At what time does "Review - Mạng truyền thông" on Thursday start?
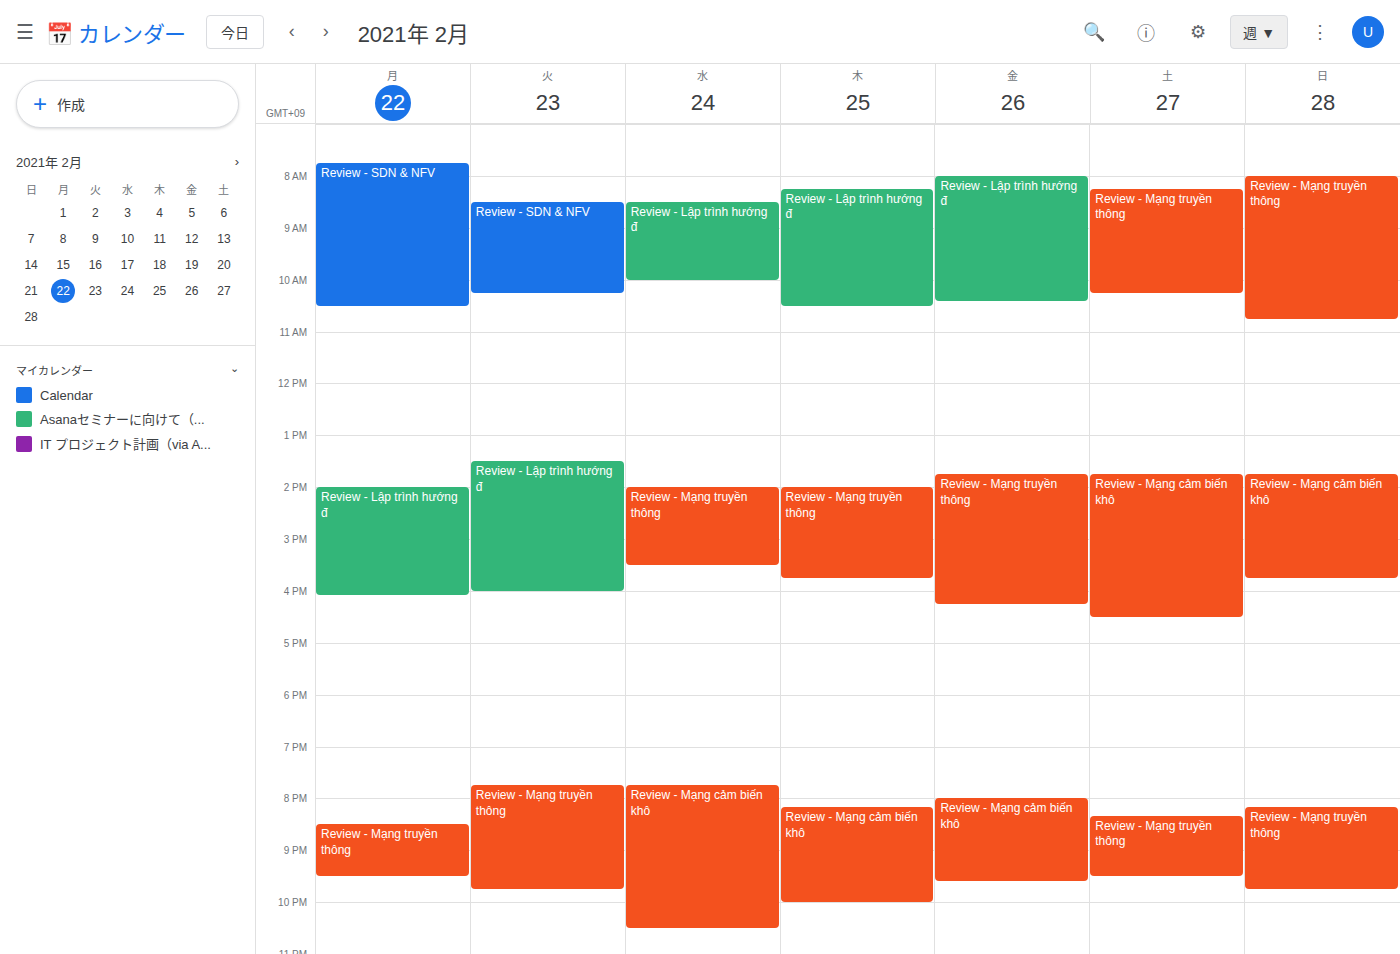
2:00 PM